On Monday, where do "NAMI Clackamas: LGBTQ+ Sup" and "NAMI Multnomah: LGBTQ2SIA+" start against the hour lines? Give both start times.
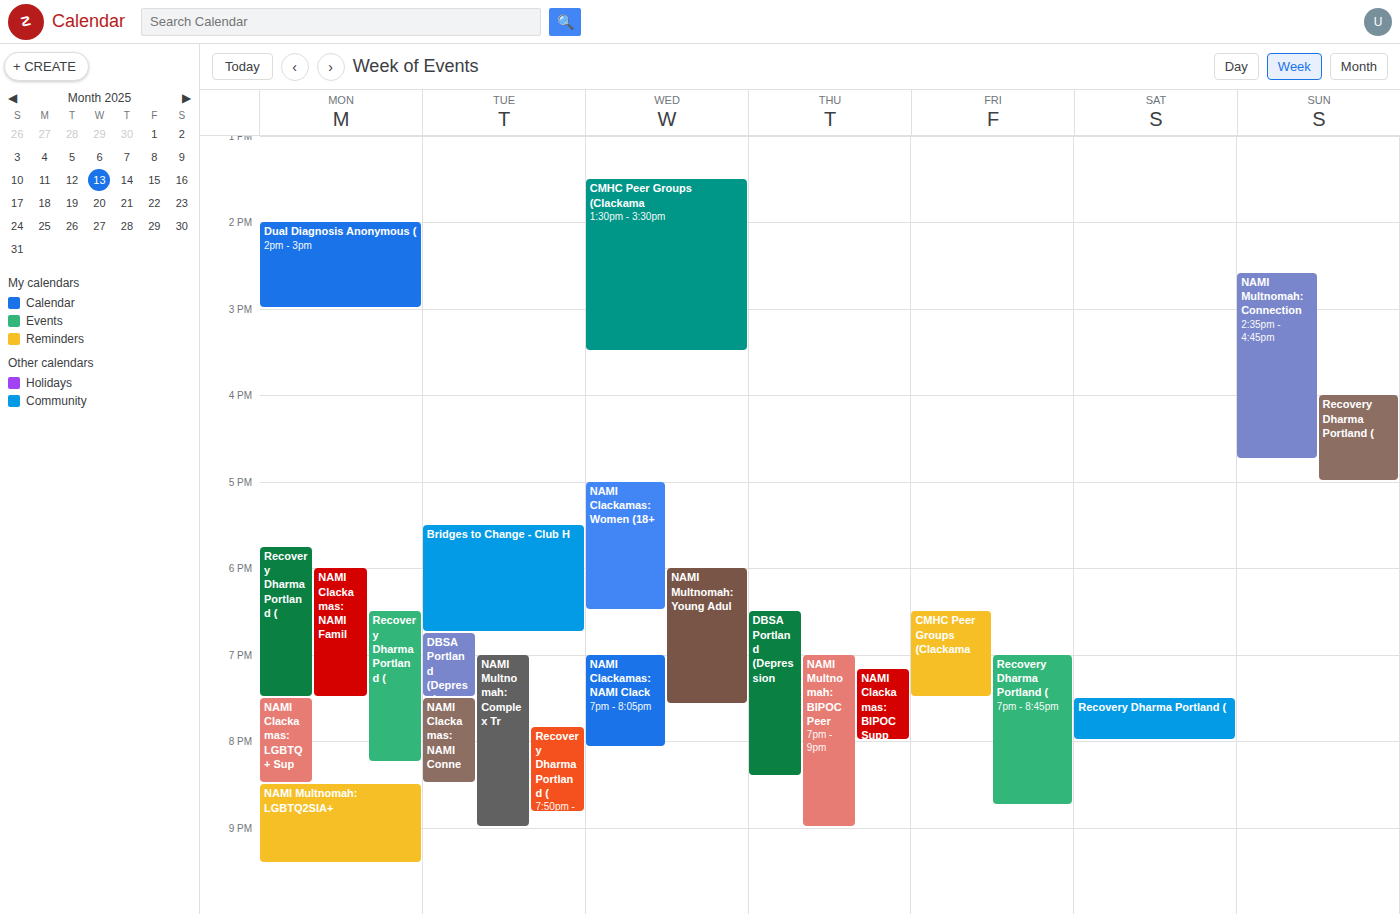
"NAMI Clackamas: LGBTQ+ Sup": 7:30 PM, halfway between the 7 PM and 8 PM lines. "NAMI Multnomah: LGBTQ2SIA+": 8:30 PM, halfway between the 8 PM and 9 PM lines.